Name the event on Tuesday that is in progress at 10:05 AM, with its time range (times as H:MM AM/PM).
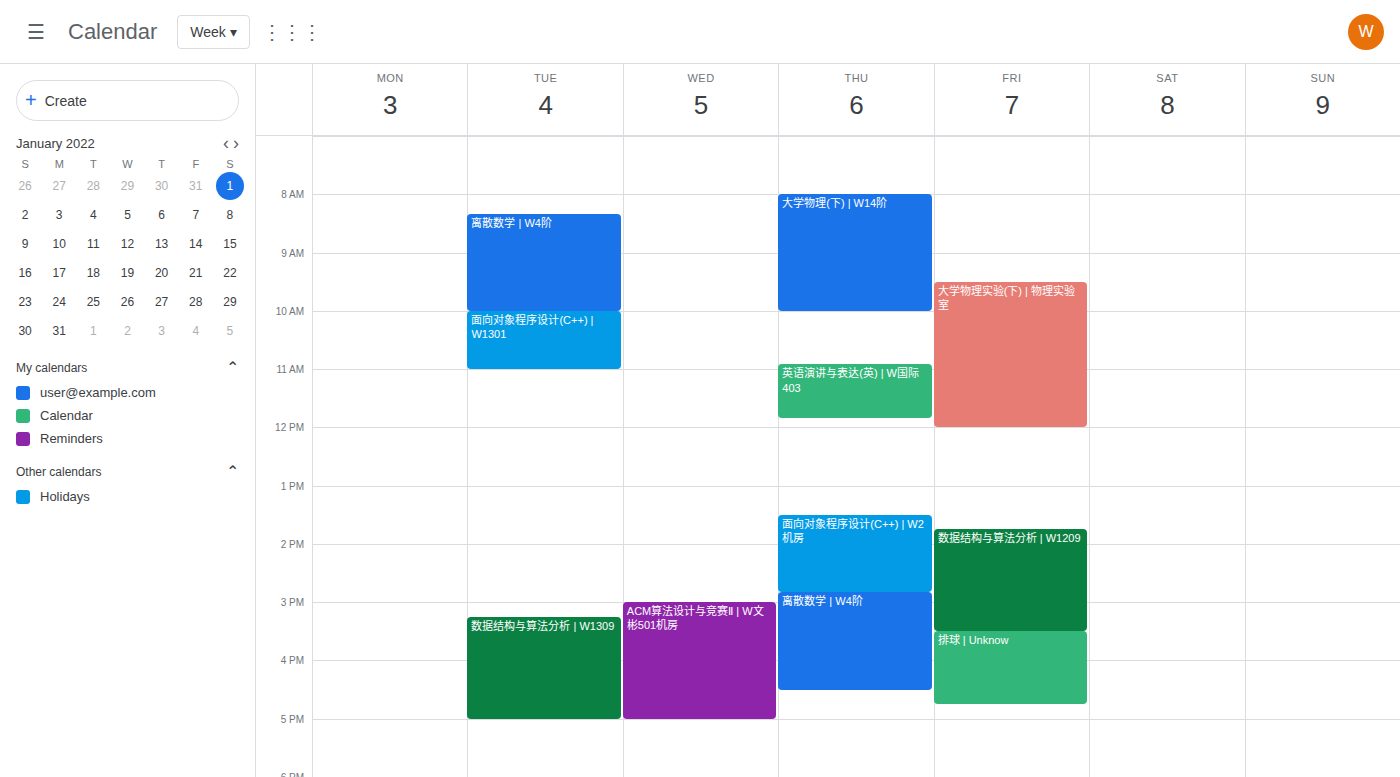
"面向对象程序设计(C++) | W1301", 10:00 AM to 11:00 AM